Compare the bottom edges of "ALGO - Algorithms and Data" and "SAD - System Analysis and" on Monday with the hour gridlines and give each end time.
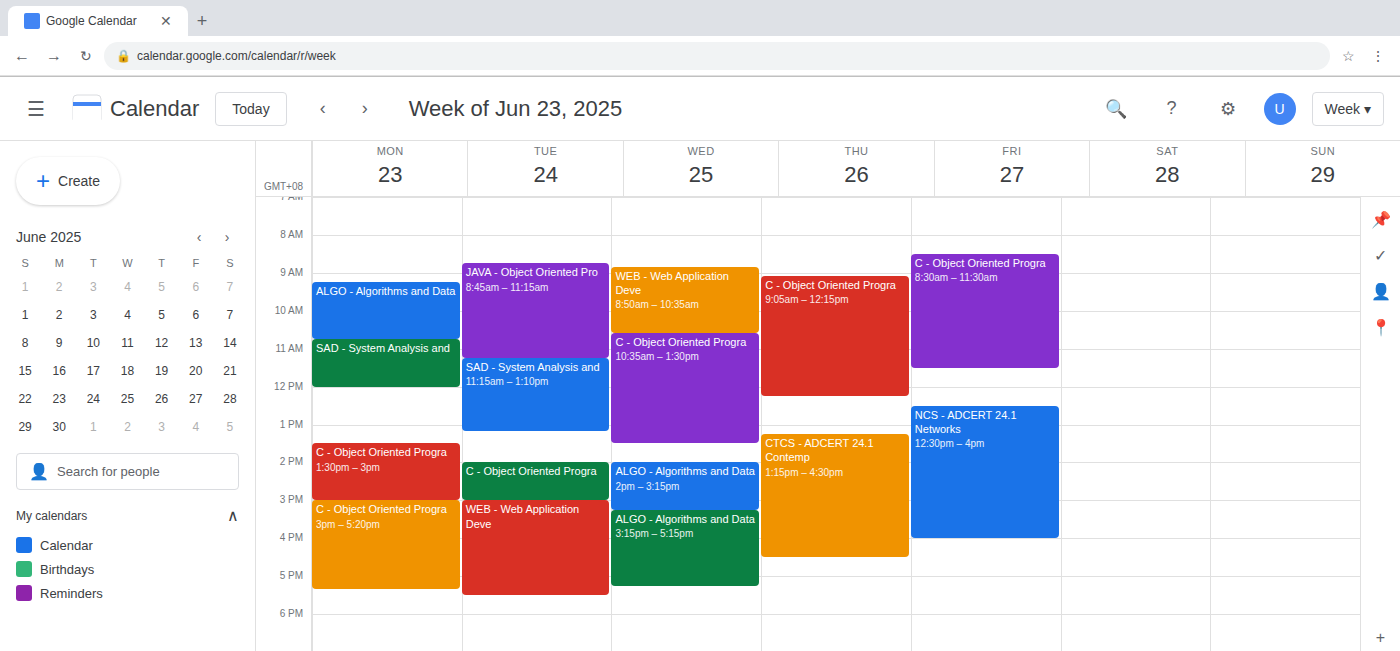
"ALGO - Algorithms and Data": 10:45 AM, neither: three quarters of the way from the 10 AM line to the 11 AM line. "SAD - System Analysis and": 12:00 PM, exactly on the 12 PM line.